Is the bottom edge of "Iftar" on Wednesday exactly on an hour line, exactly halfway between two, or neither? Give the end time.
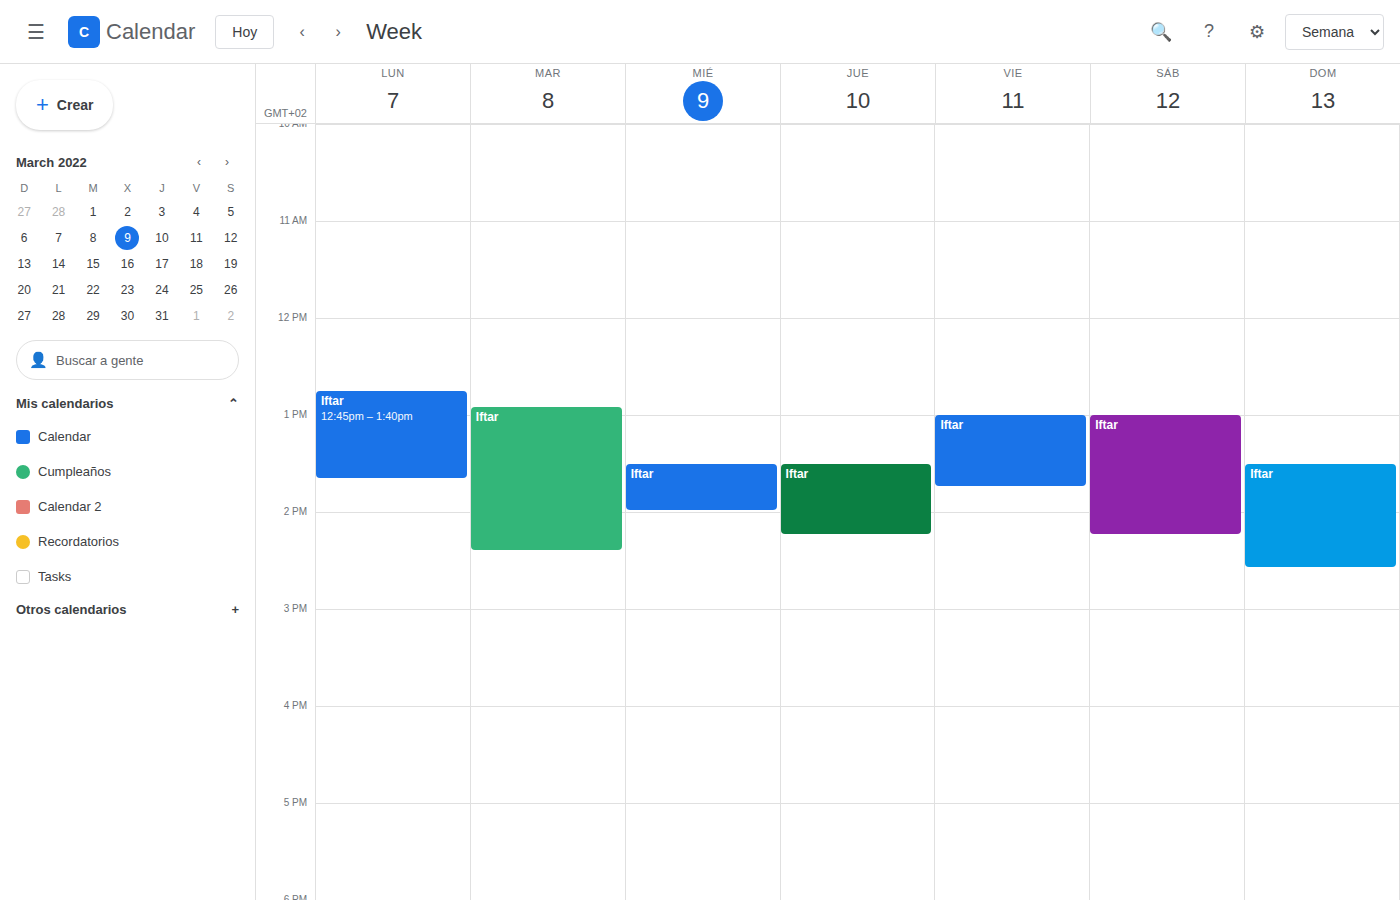
2:00 PM -- exactly on the 2 PM line.